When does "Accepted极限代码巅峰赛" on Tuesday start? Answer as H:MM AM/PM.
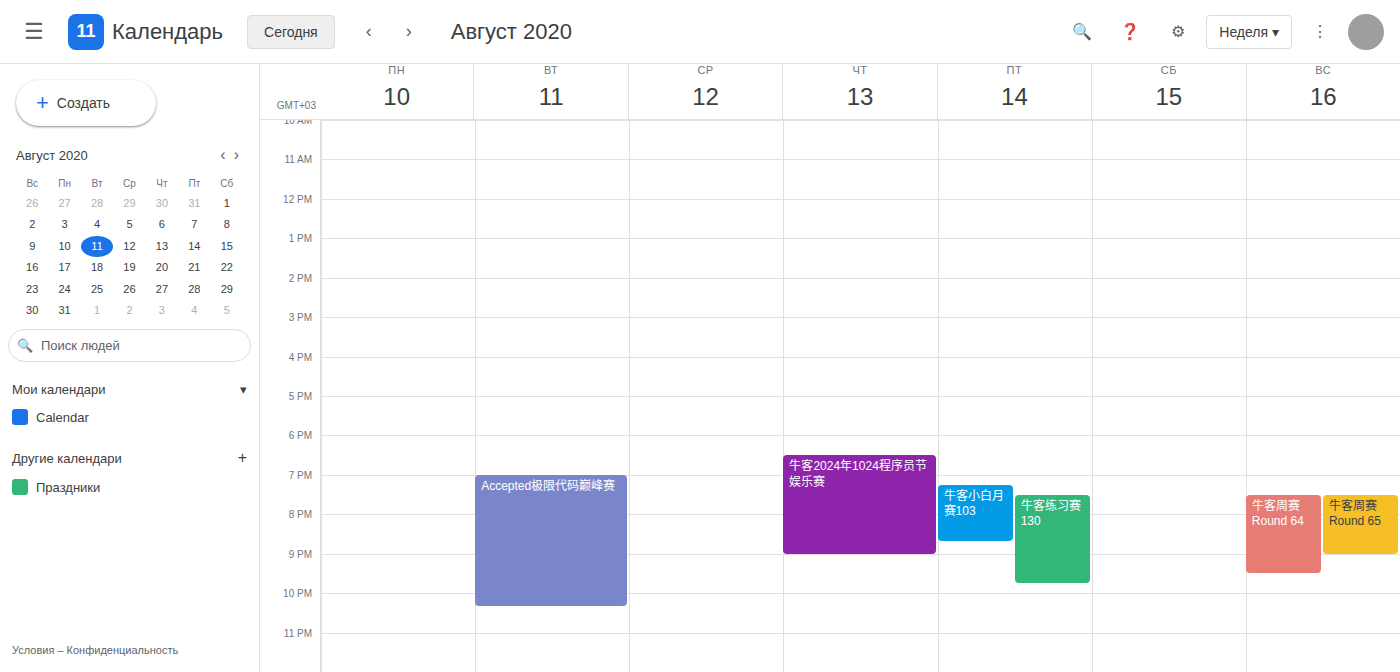
7:00 PM